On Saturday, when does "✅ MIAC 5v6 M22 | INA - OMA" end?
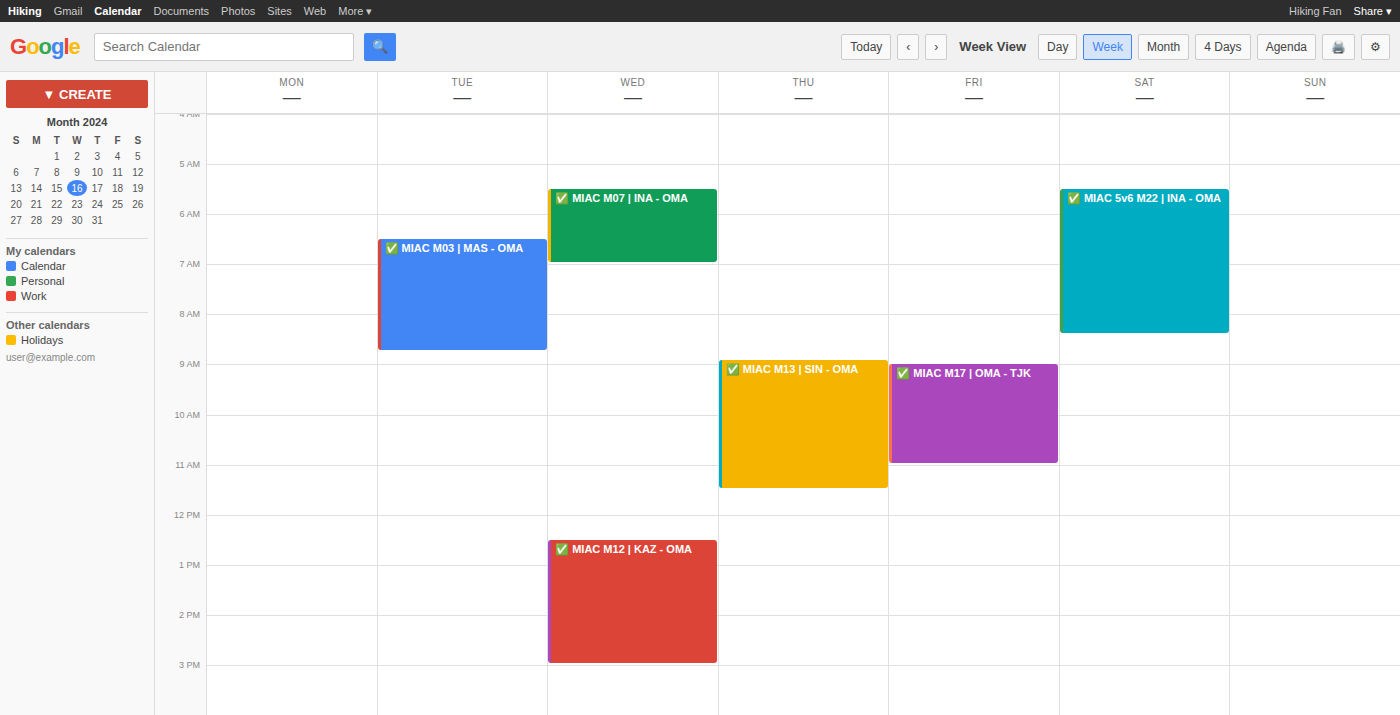
8:25 AM